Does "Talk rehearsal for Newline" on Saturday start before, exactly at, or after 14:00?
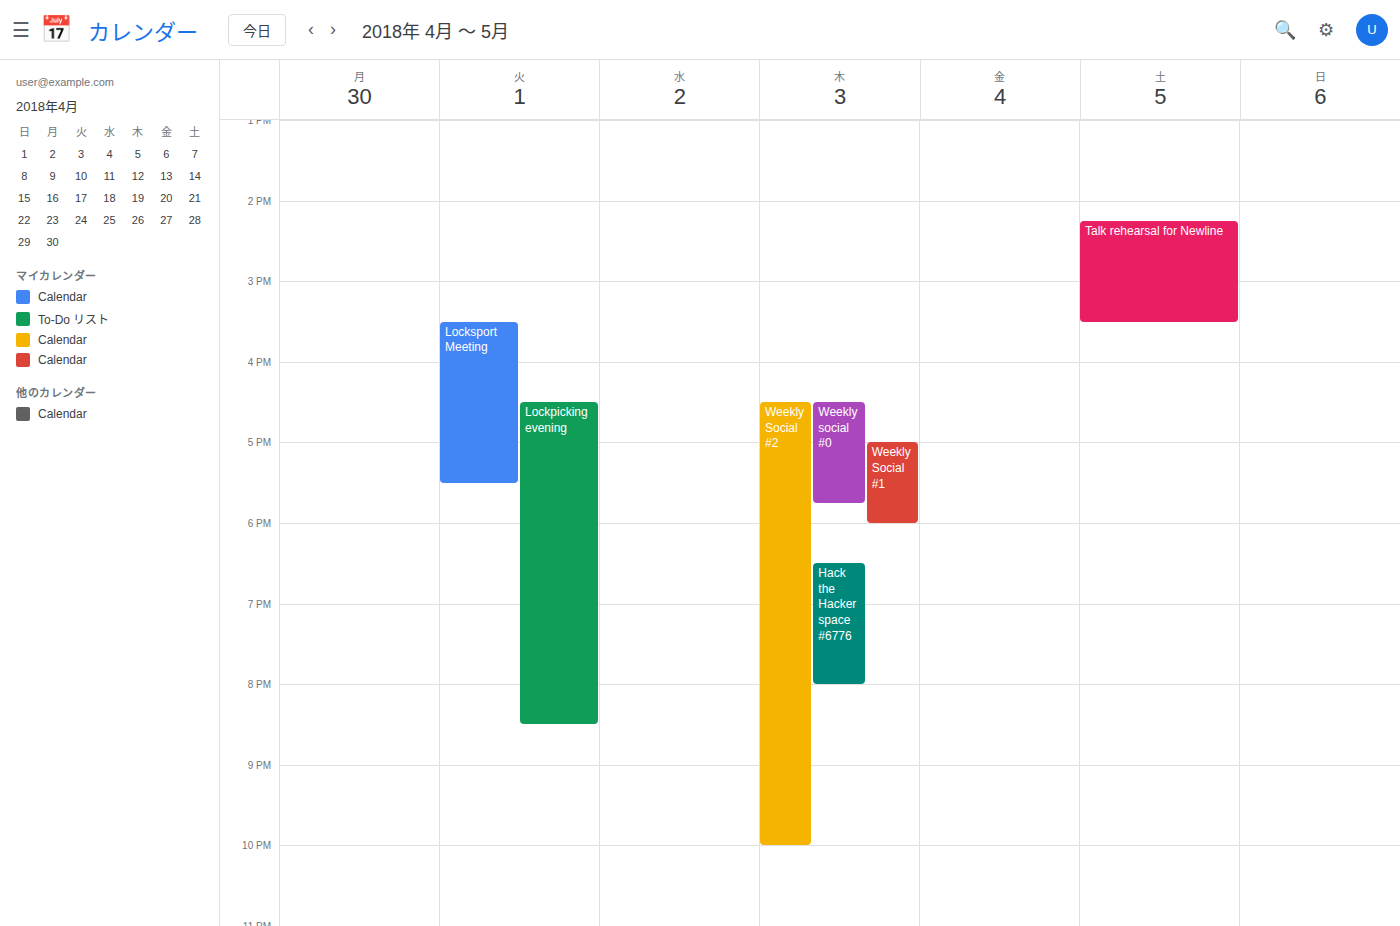
14:15 -- after 14:00, 15 minutes below the 14:00 line.